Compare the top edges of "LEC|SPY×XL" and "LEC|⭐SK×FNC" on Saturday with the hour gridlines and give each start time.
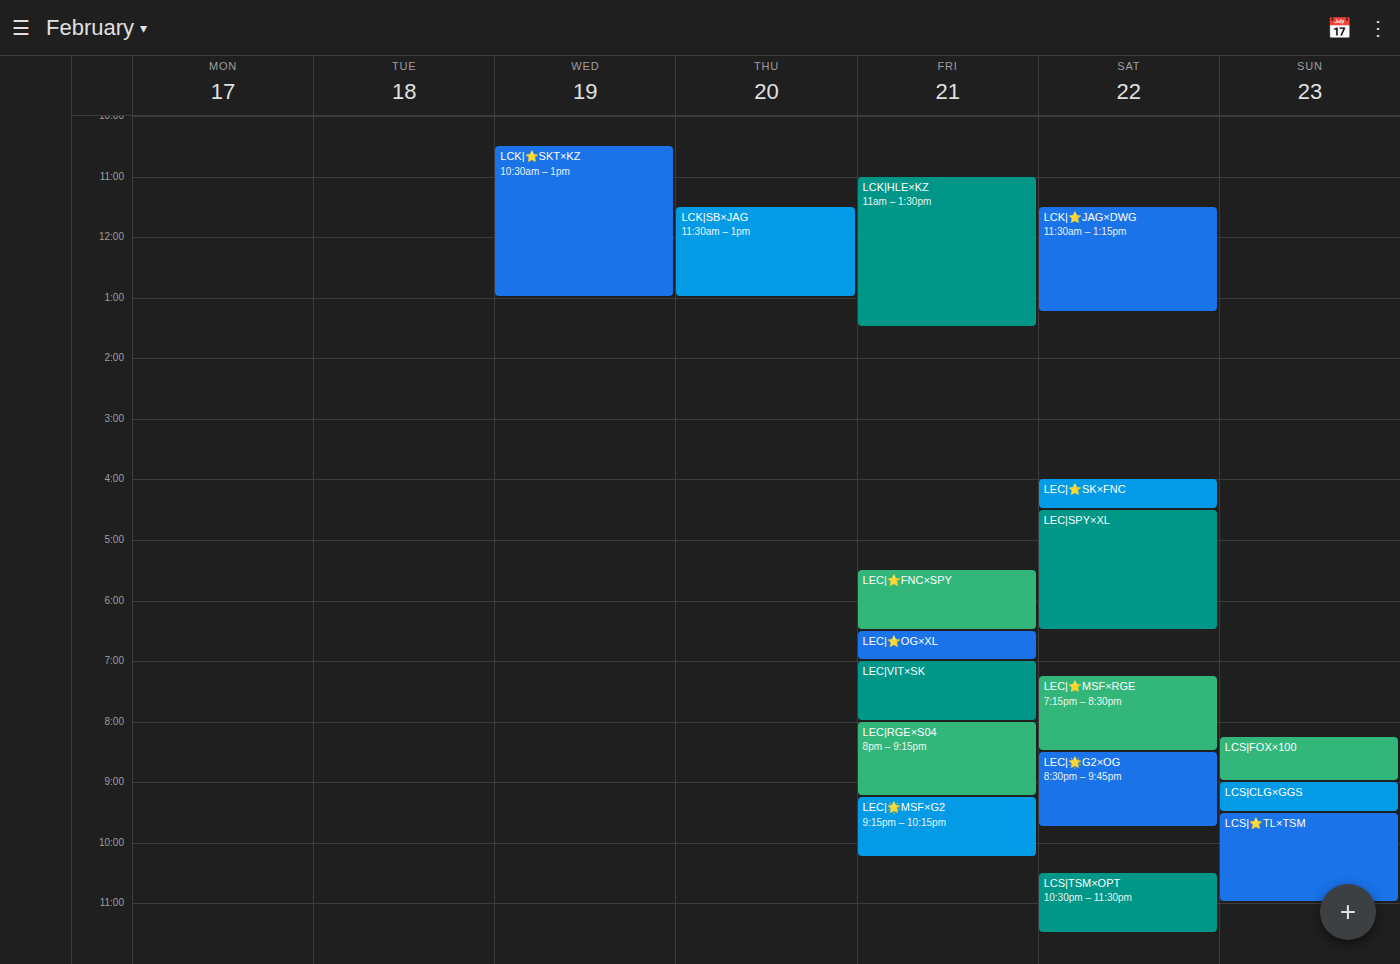
"LEC|SPY×XL": 4:30 PM, halfway between the 4 PM and 5 PM lines. "LEC|⭐SK×FNC": 4:00 PM, exactly on the 4 PM line.